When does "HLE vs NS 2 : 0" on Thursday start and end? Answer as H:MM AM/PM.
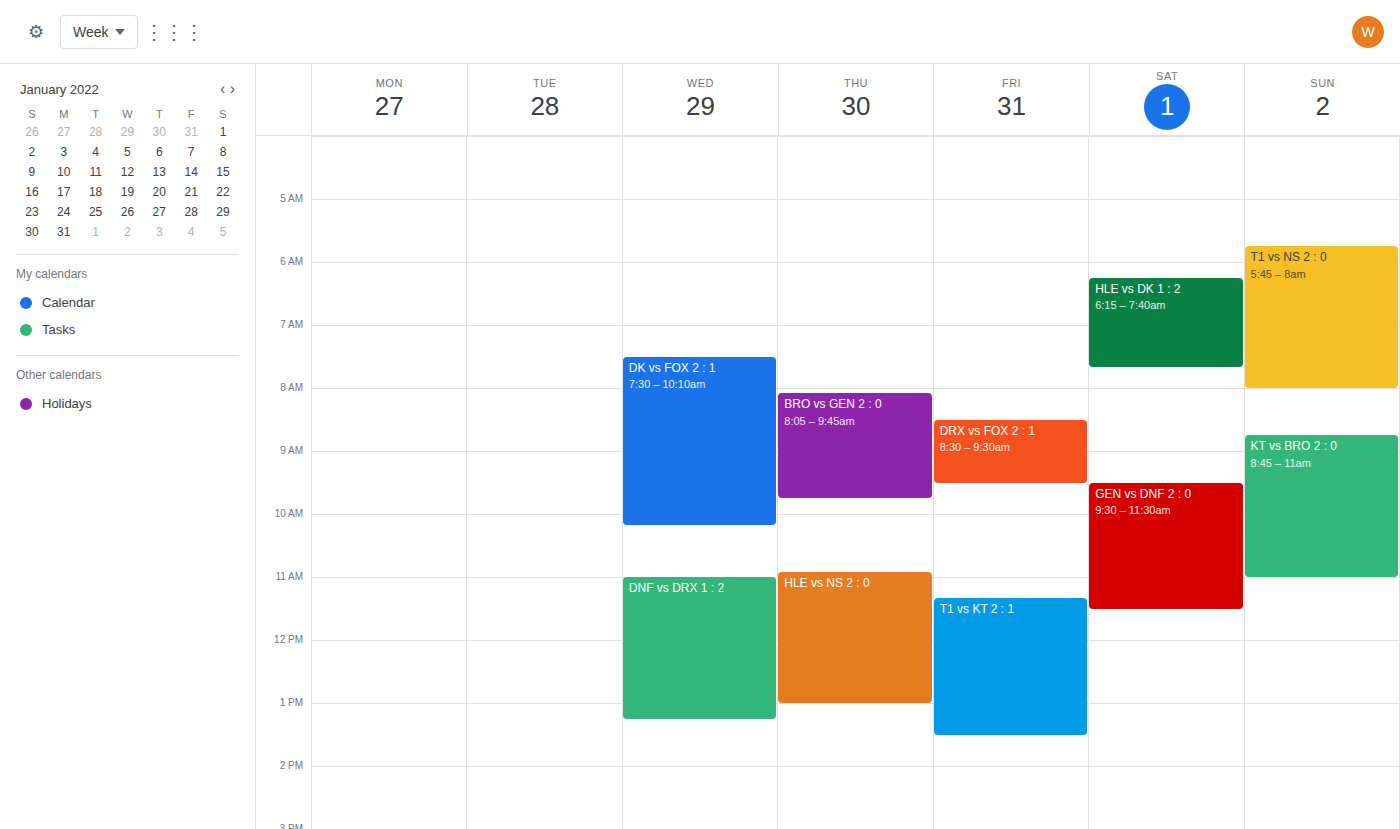
10:55 AM to 1:00 PM